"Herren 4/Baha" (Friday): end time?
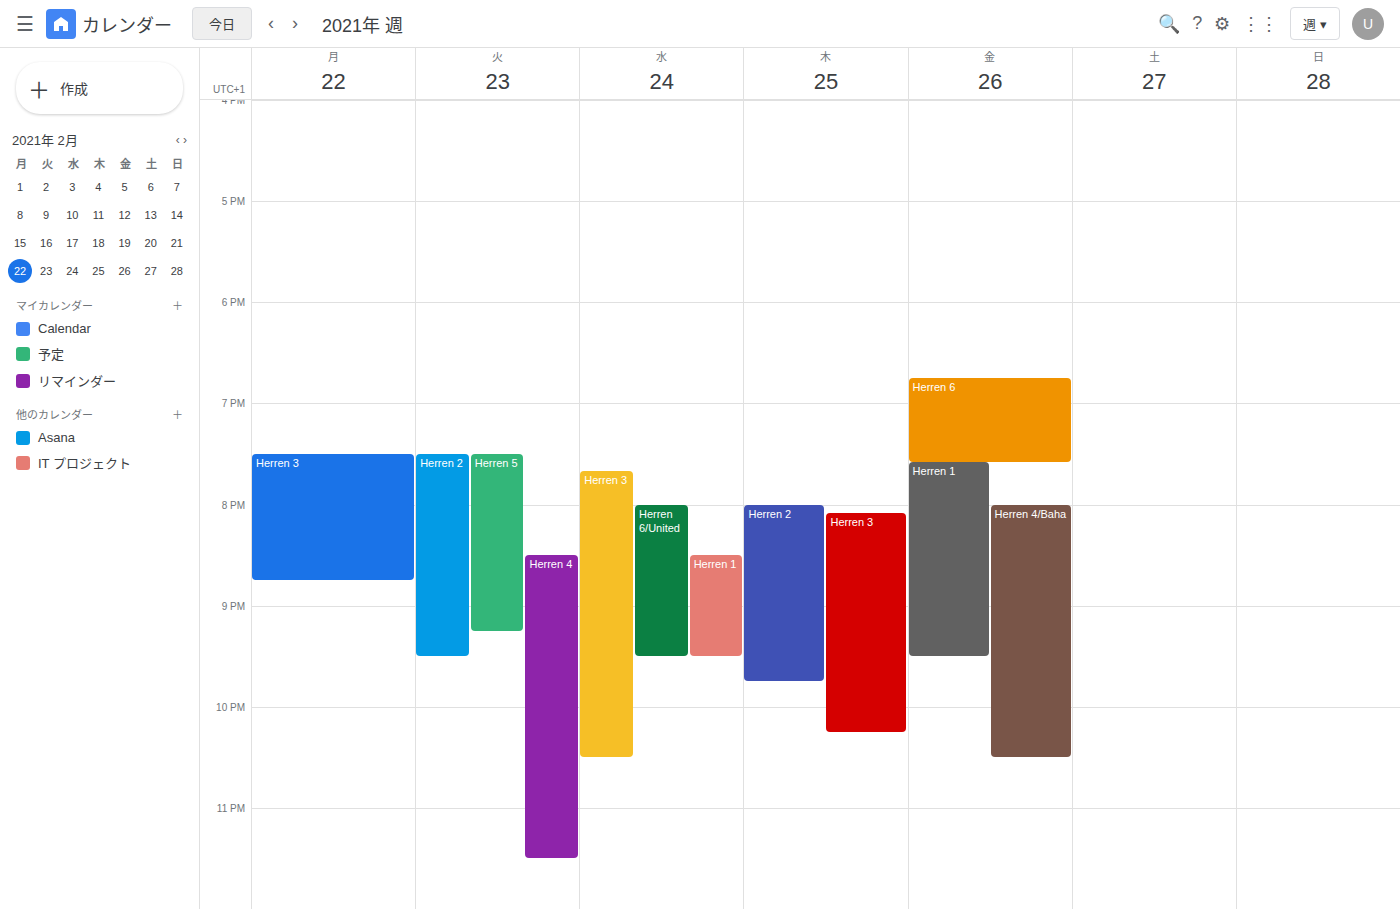
10:30 PM